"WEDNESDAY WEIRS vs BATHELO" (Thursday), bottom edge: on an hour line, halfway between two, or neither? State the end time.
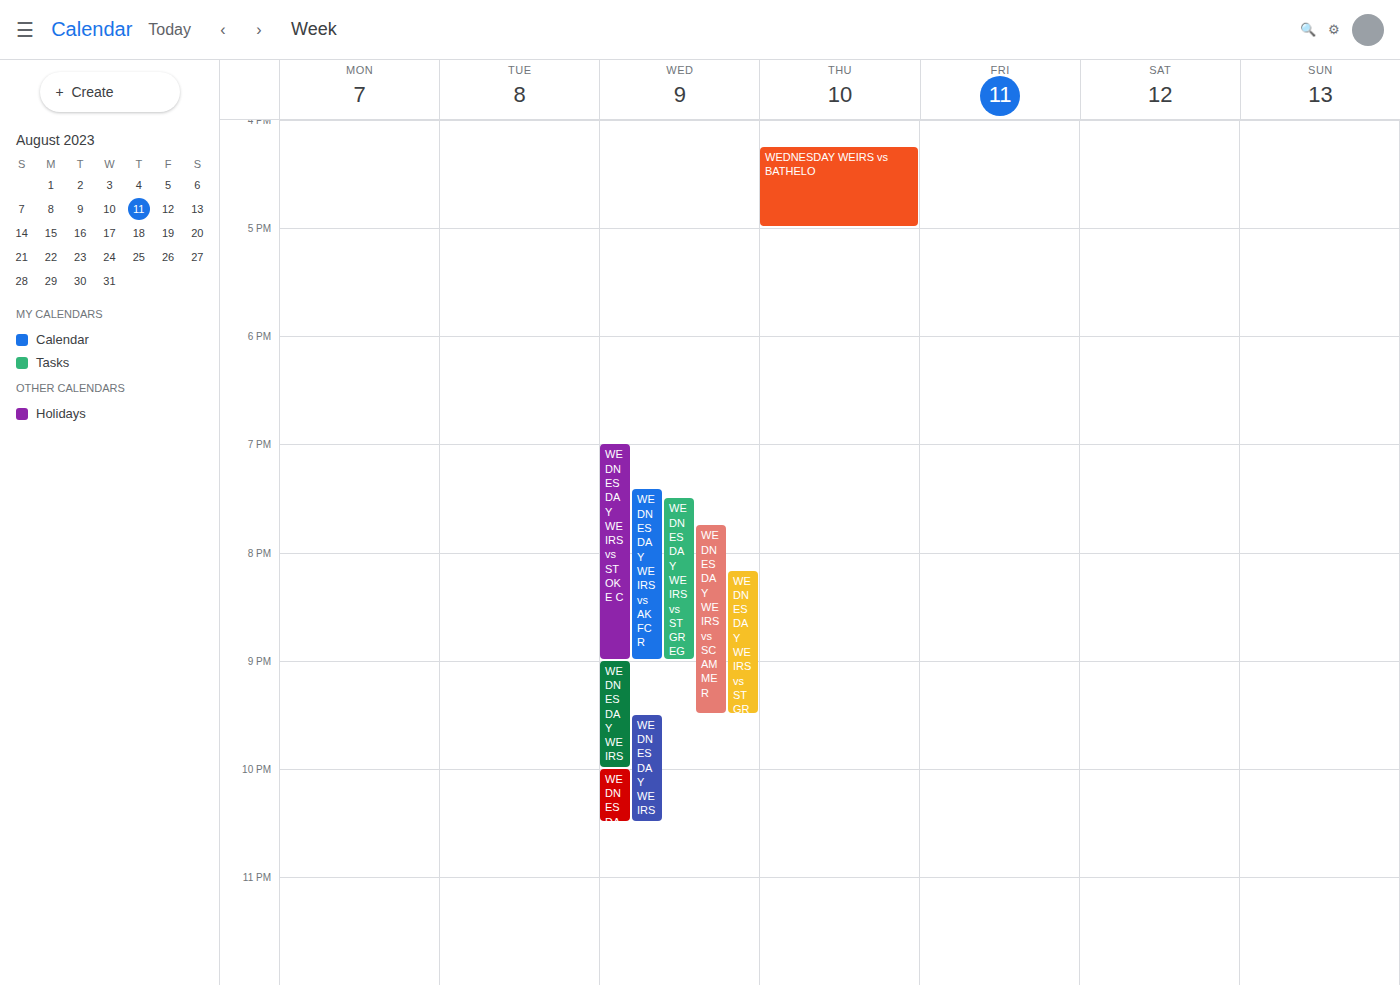
17:00 -- exactly on the 17:00 line.